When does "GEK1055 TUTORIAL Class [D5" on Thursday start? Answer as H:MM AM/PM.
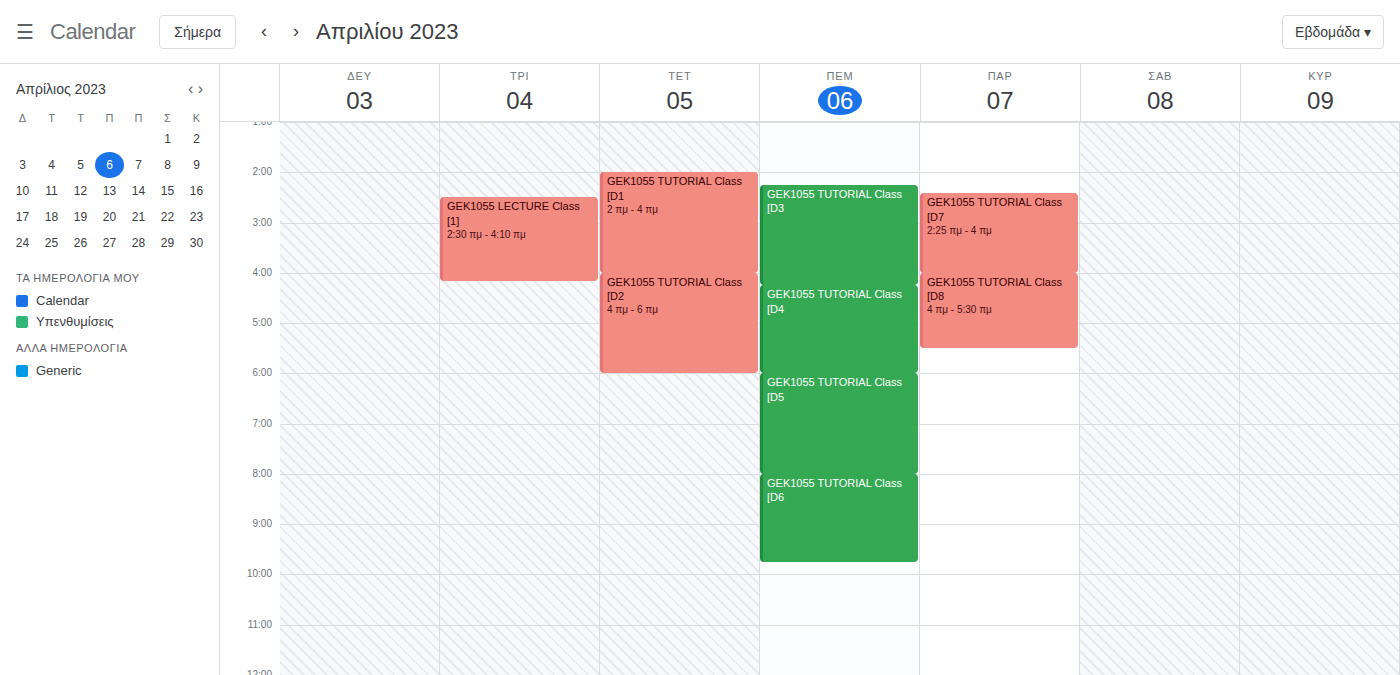
6:00 AM